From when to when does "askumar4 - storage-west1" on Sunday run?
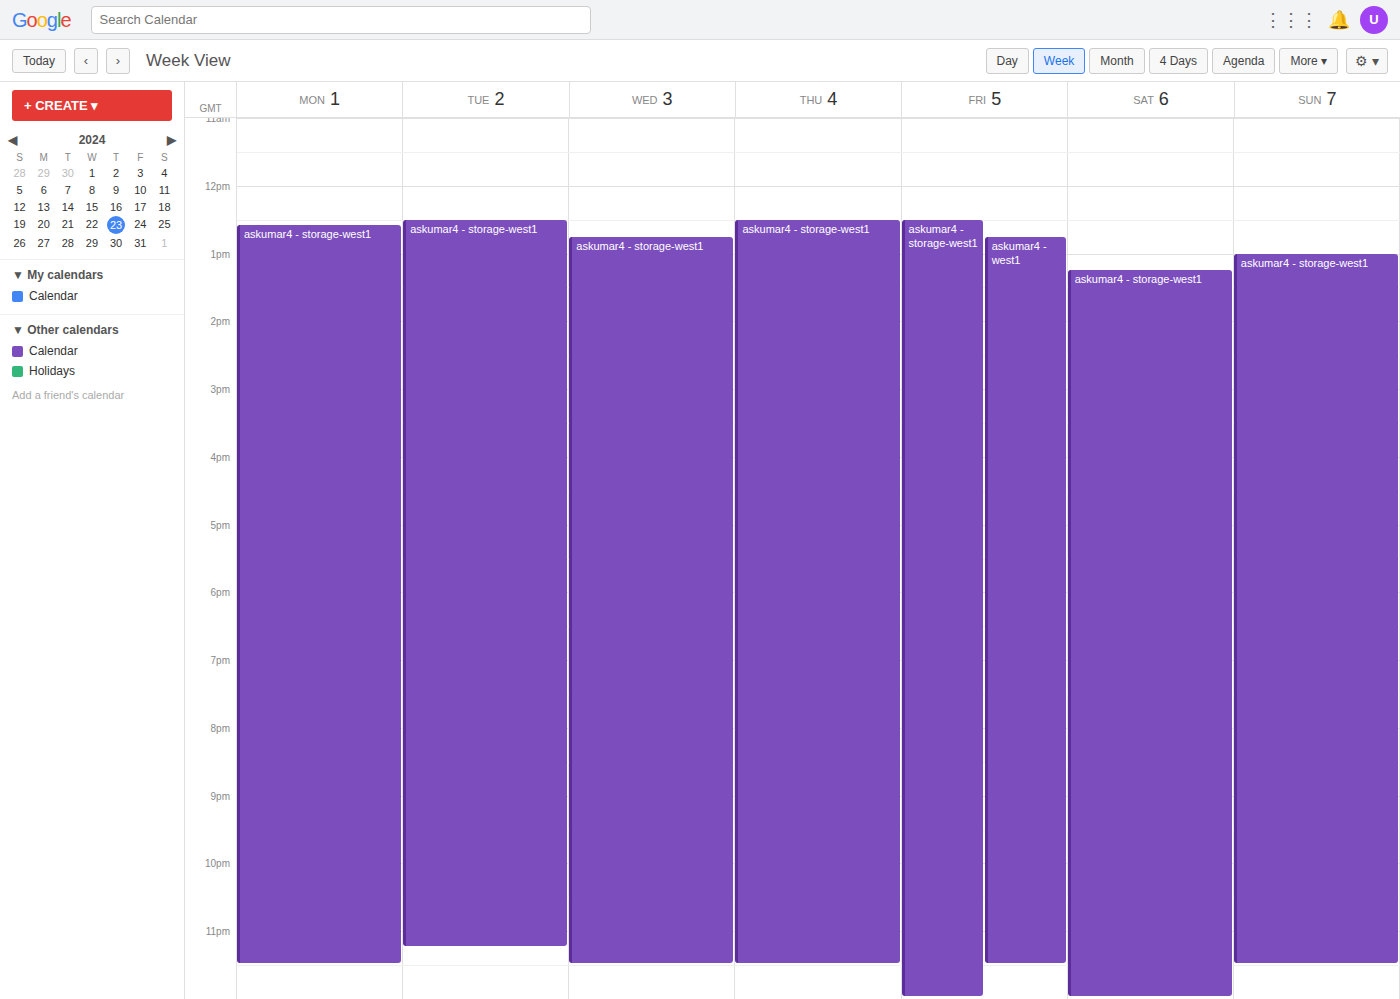
1:00 PM to 11:30 PM